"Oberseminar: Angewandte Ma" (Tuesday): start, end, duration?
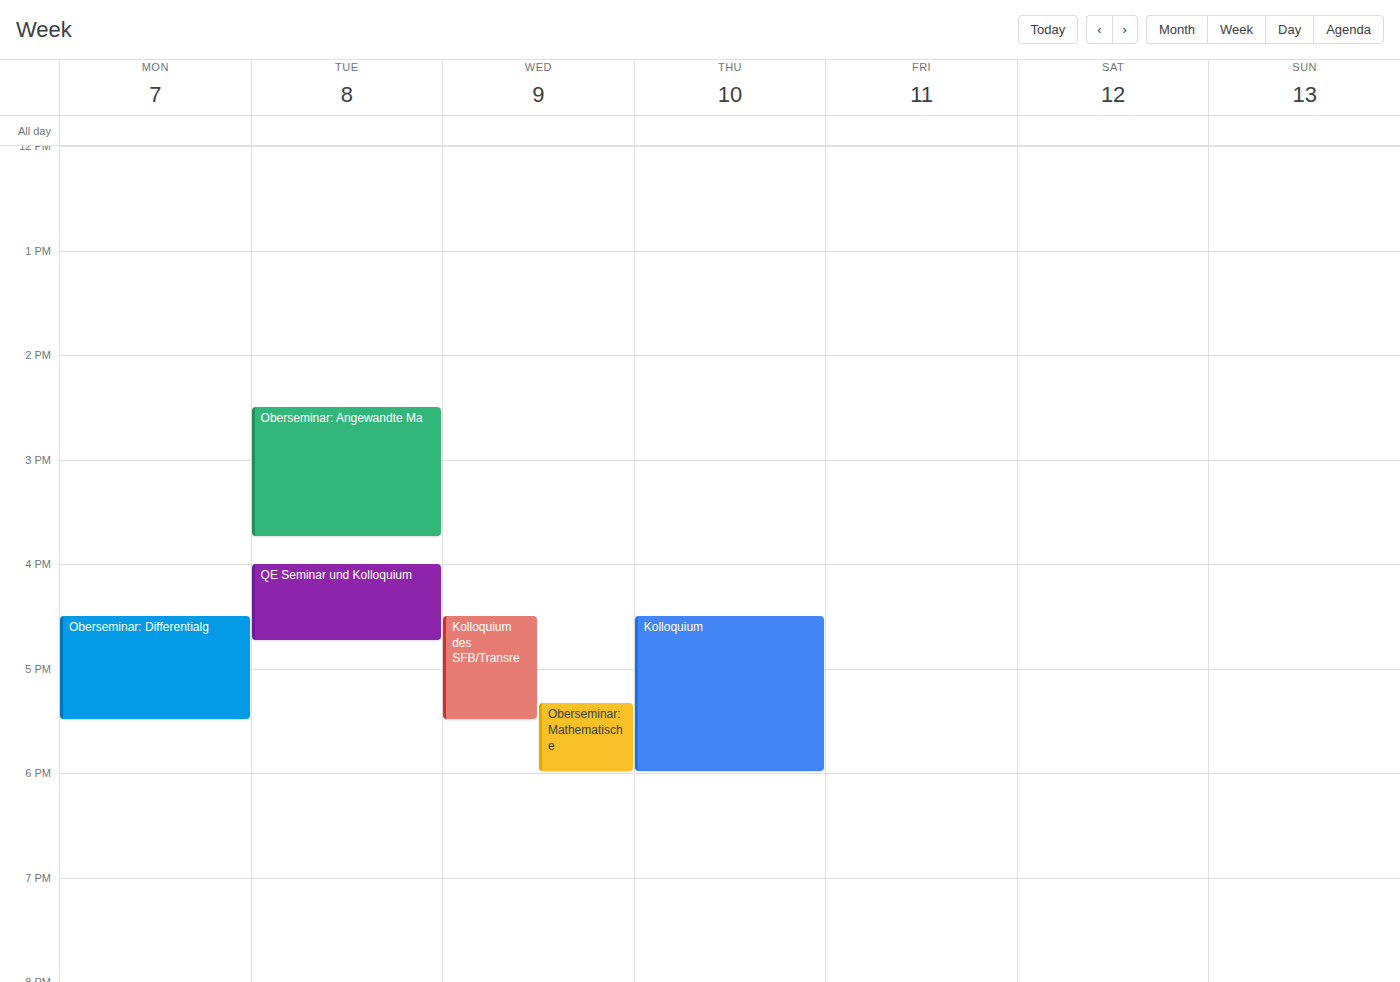
2:30 PM to 3:45 PM, 1 hour 15 minutes